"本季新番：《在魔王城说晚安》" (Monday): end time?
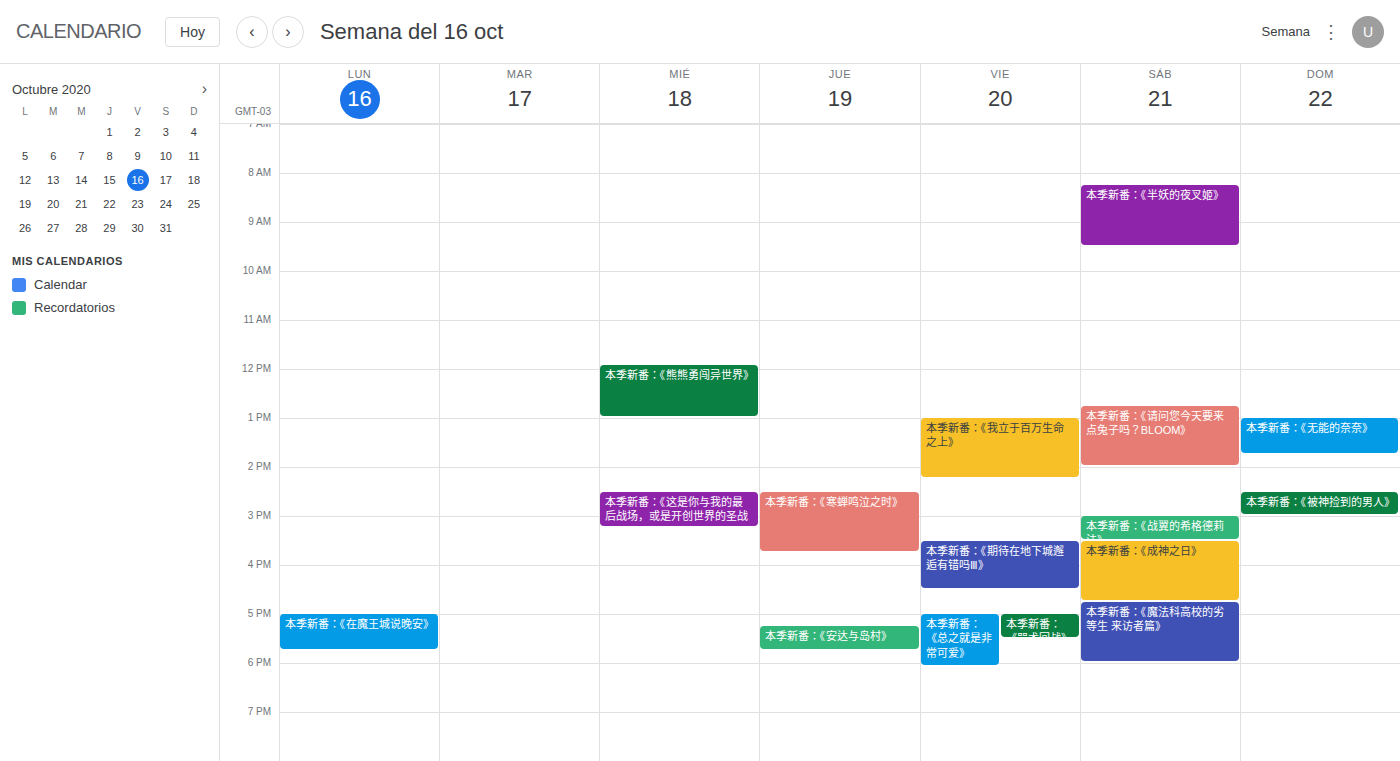
5:45 PM